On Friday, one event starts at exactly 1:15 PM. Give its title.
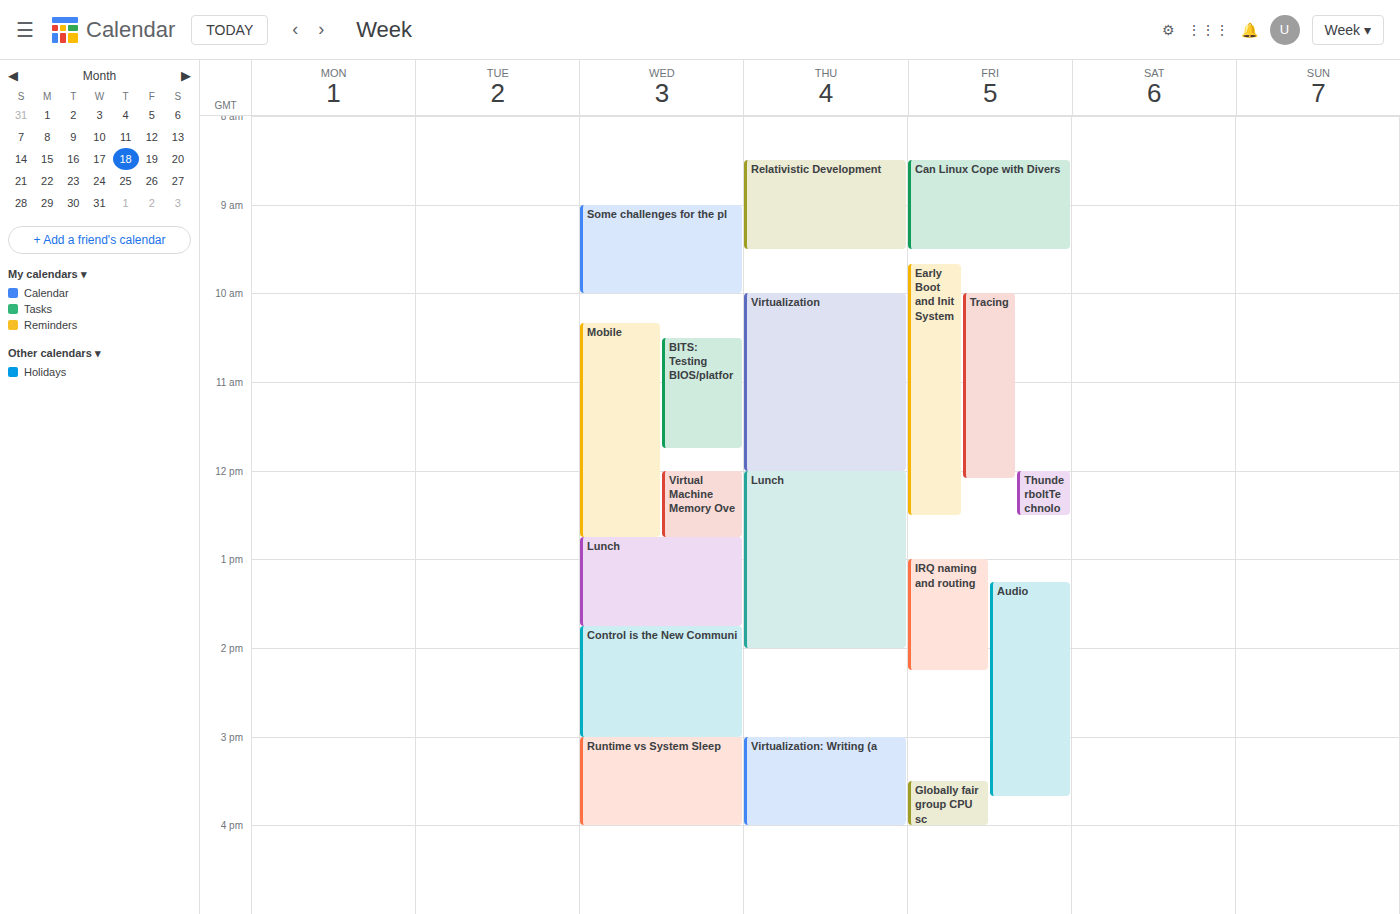
"Audio"